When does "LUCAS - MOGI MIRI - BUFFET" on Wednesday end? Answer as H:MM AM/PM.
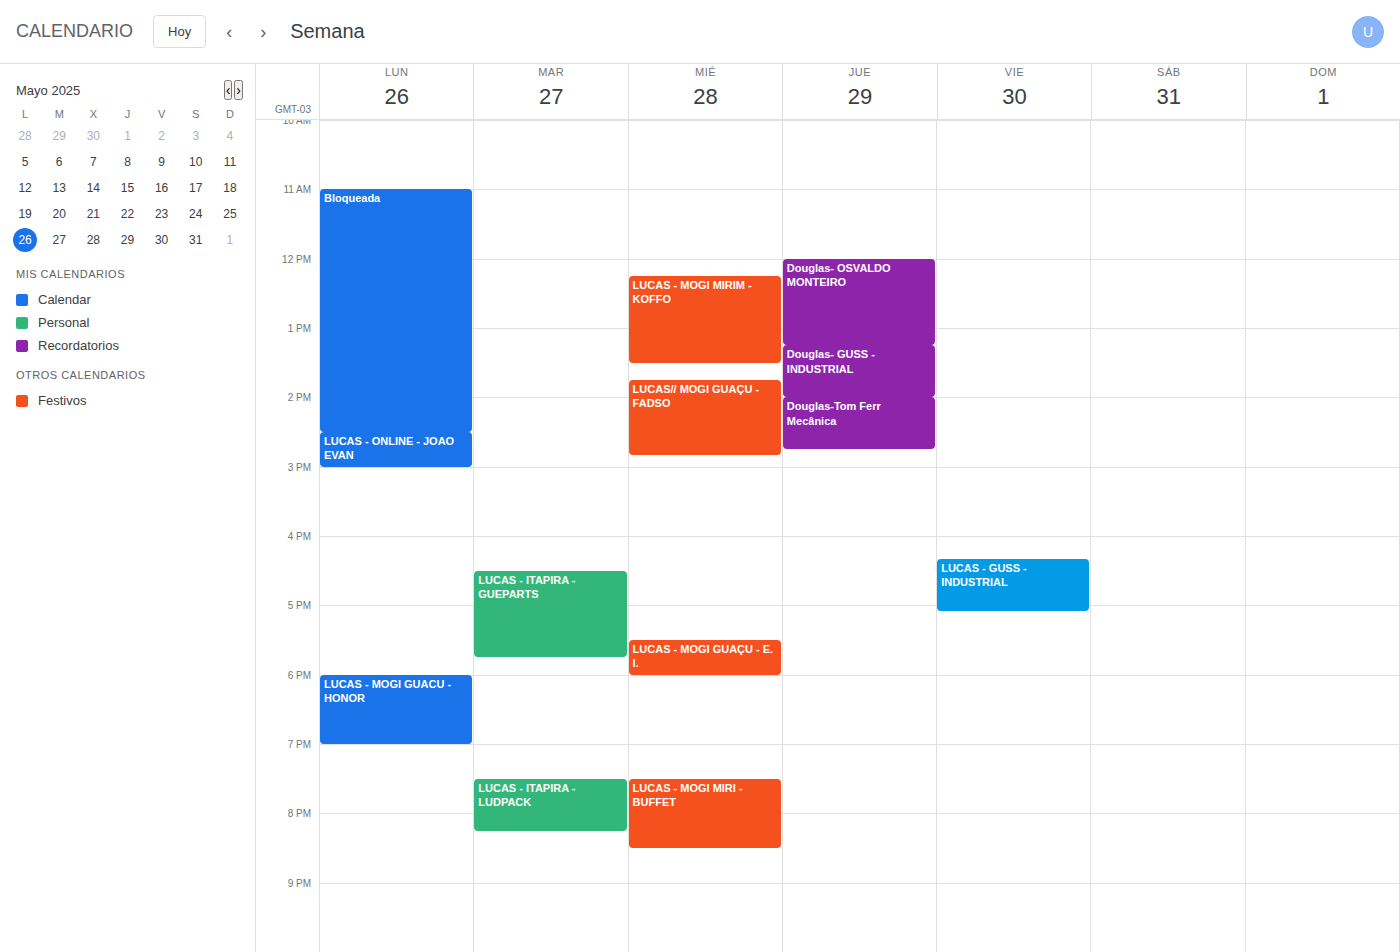
8:30 PM